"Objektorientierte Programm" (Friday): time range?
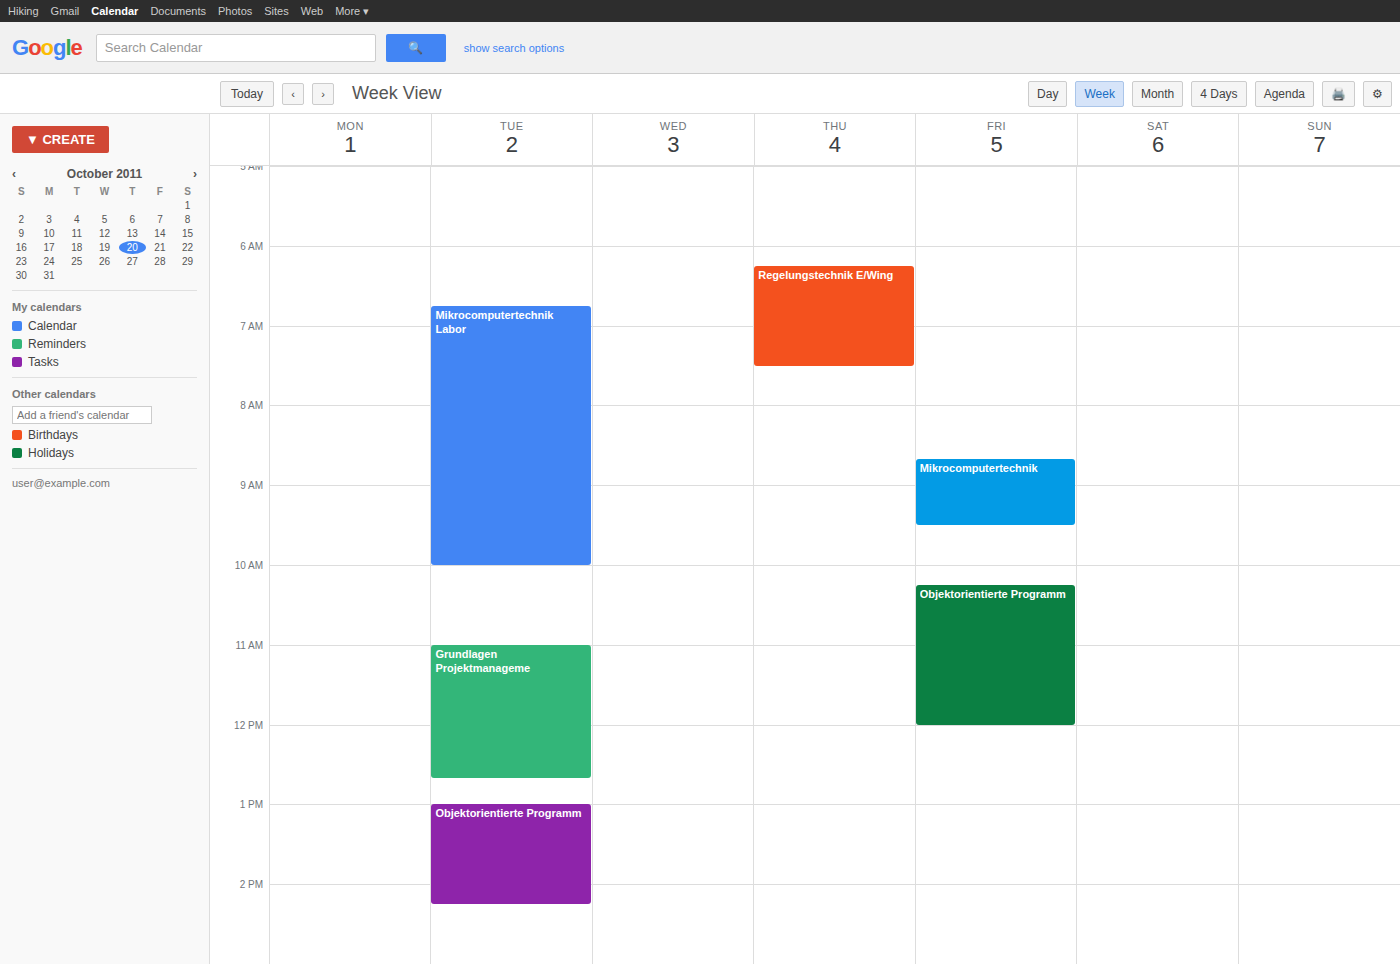
10:15 AM to 12:00 PM